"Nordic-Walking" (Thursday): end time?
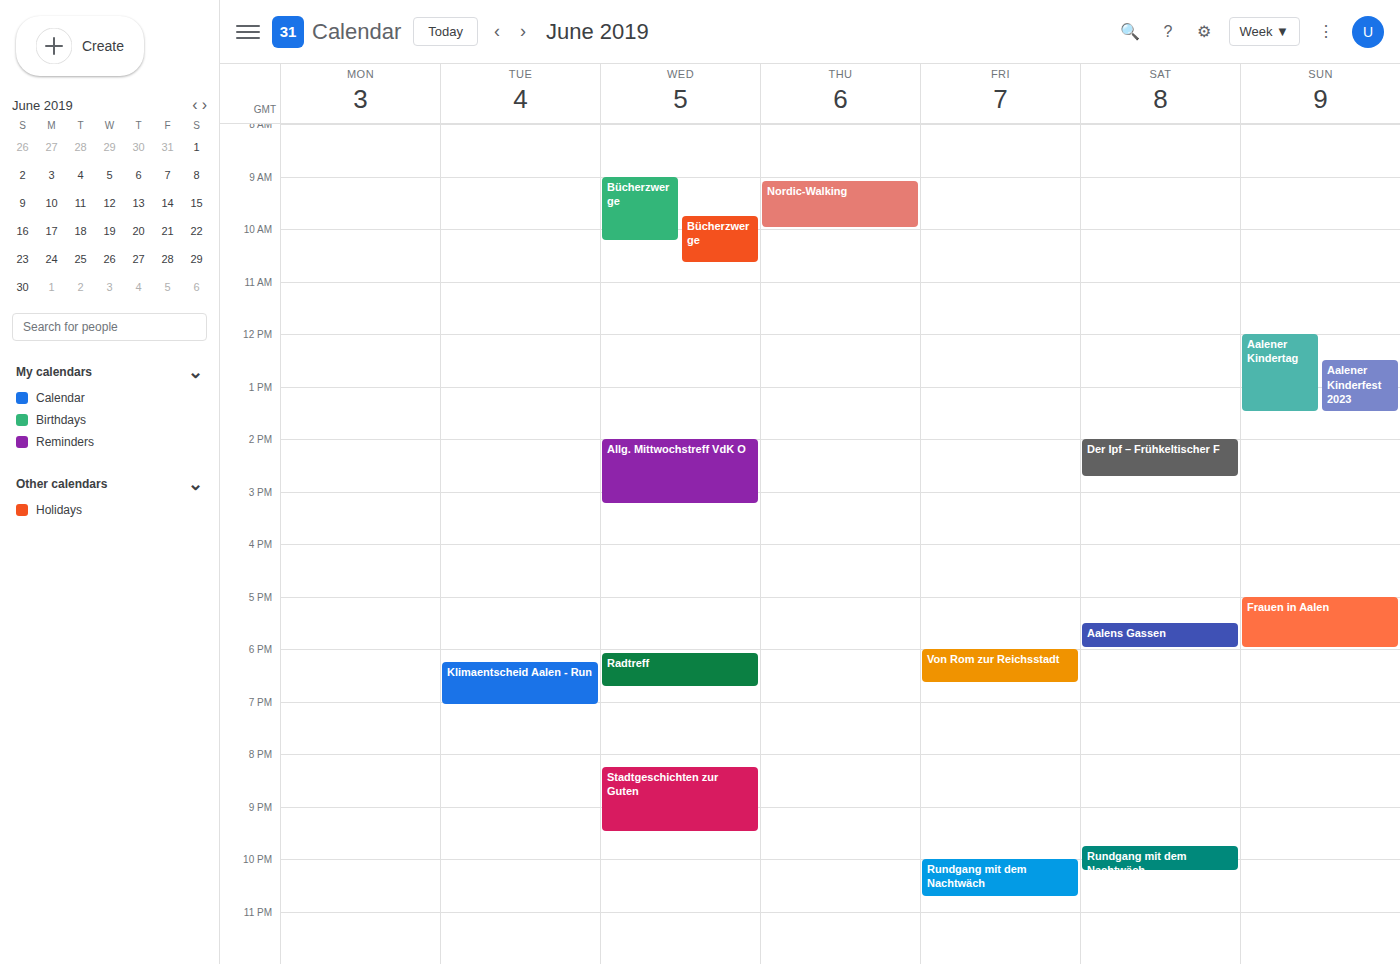
10:00